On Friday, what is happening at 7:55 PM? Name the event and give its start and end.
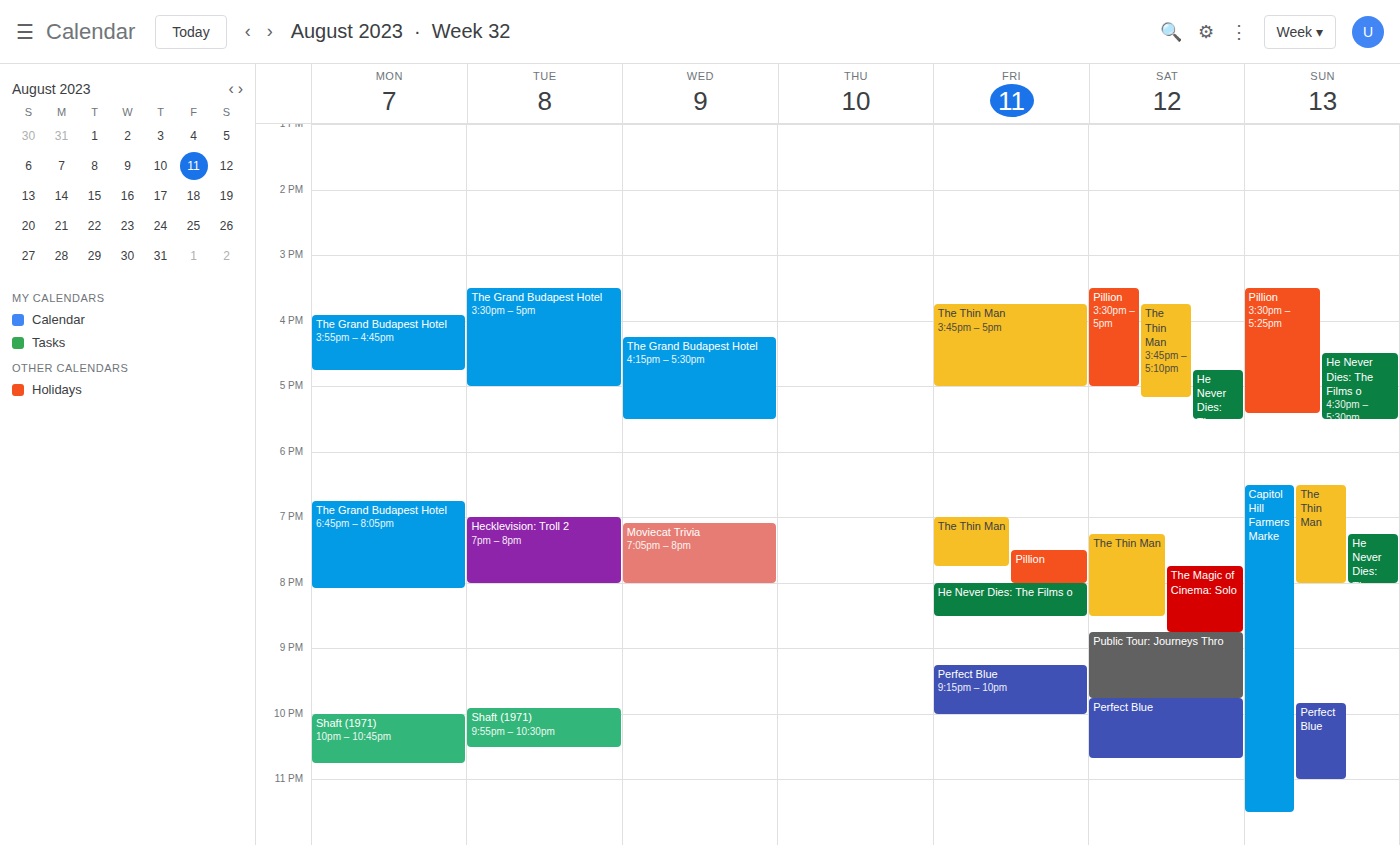
"Pillion", 7:30 PM to 8:00 PM